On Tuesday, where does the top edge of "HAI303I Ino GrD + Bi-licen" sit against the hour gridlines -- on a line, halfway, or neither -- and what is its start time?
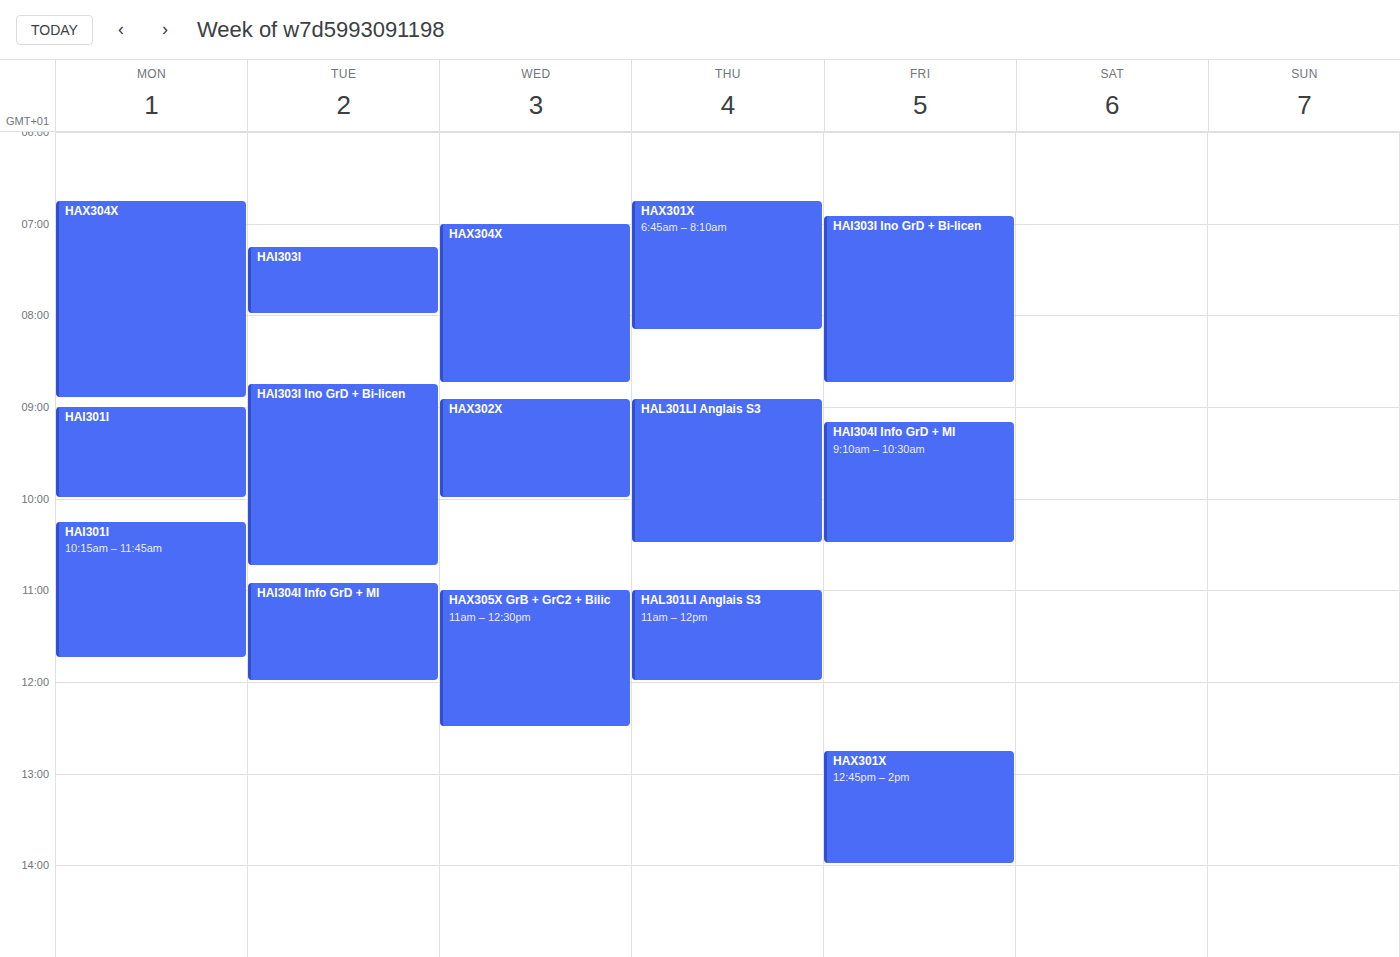
8:45 AM -- neither: three quarters of the way from the 8 AM line to the 9 AM line.